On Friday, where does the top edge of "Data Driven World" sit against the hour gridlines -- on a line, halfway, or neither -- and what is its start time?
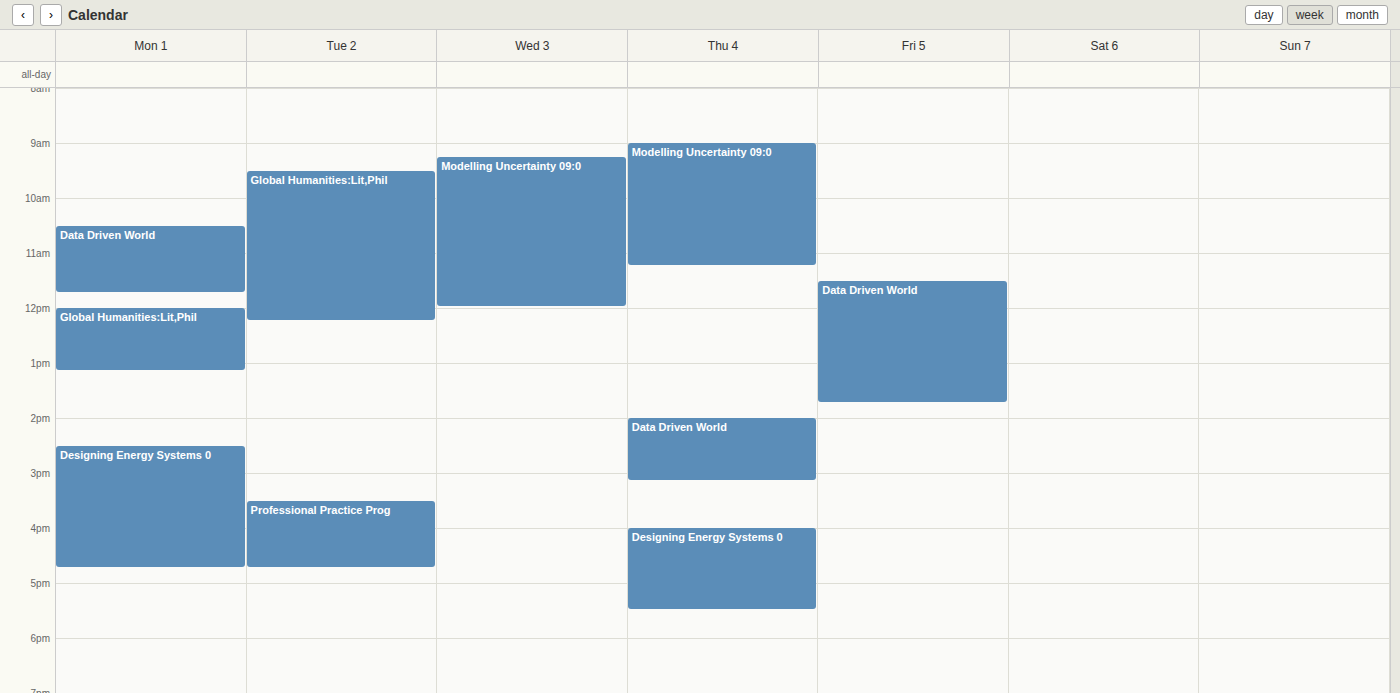
11:30 AM -- halfway between the 11 AM and 12 PM lines.